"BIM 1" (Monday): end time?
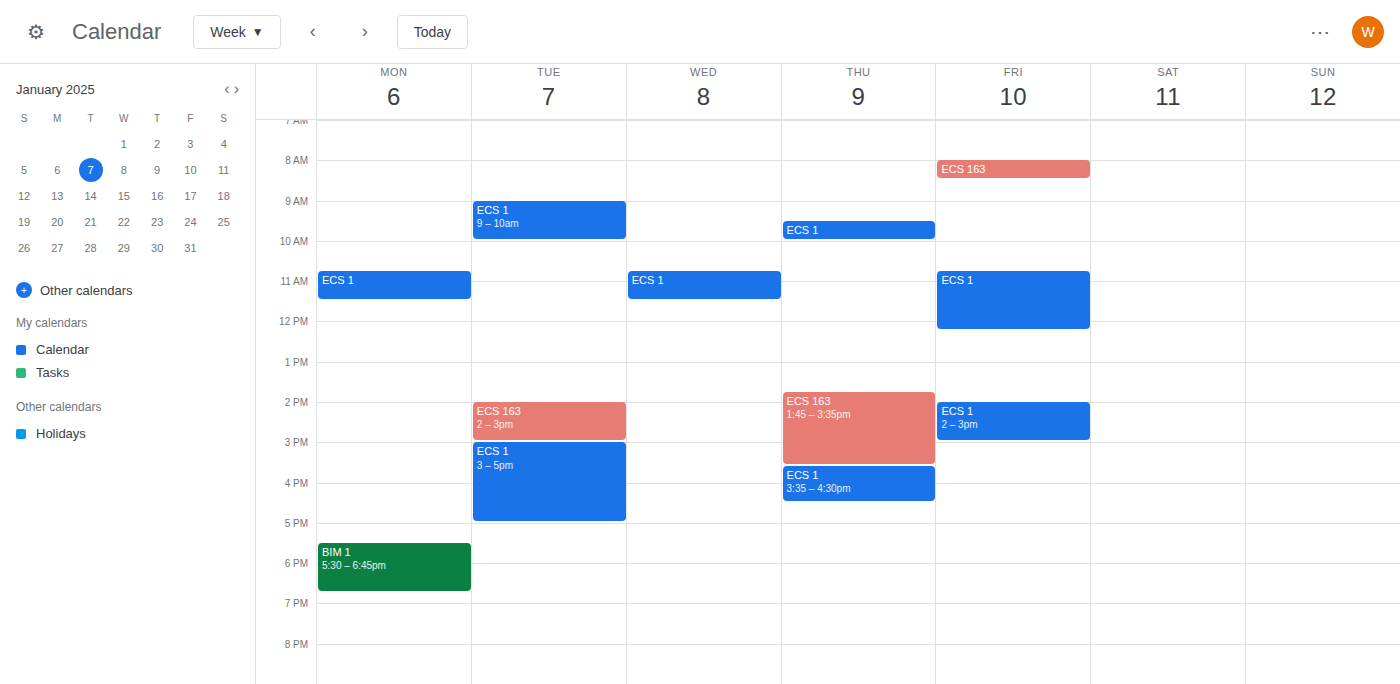
6:45 PM